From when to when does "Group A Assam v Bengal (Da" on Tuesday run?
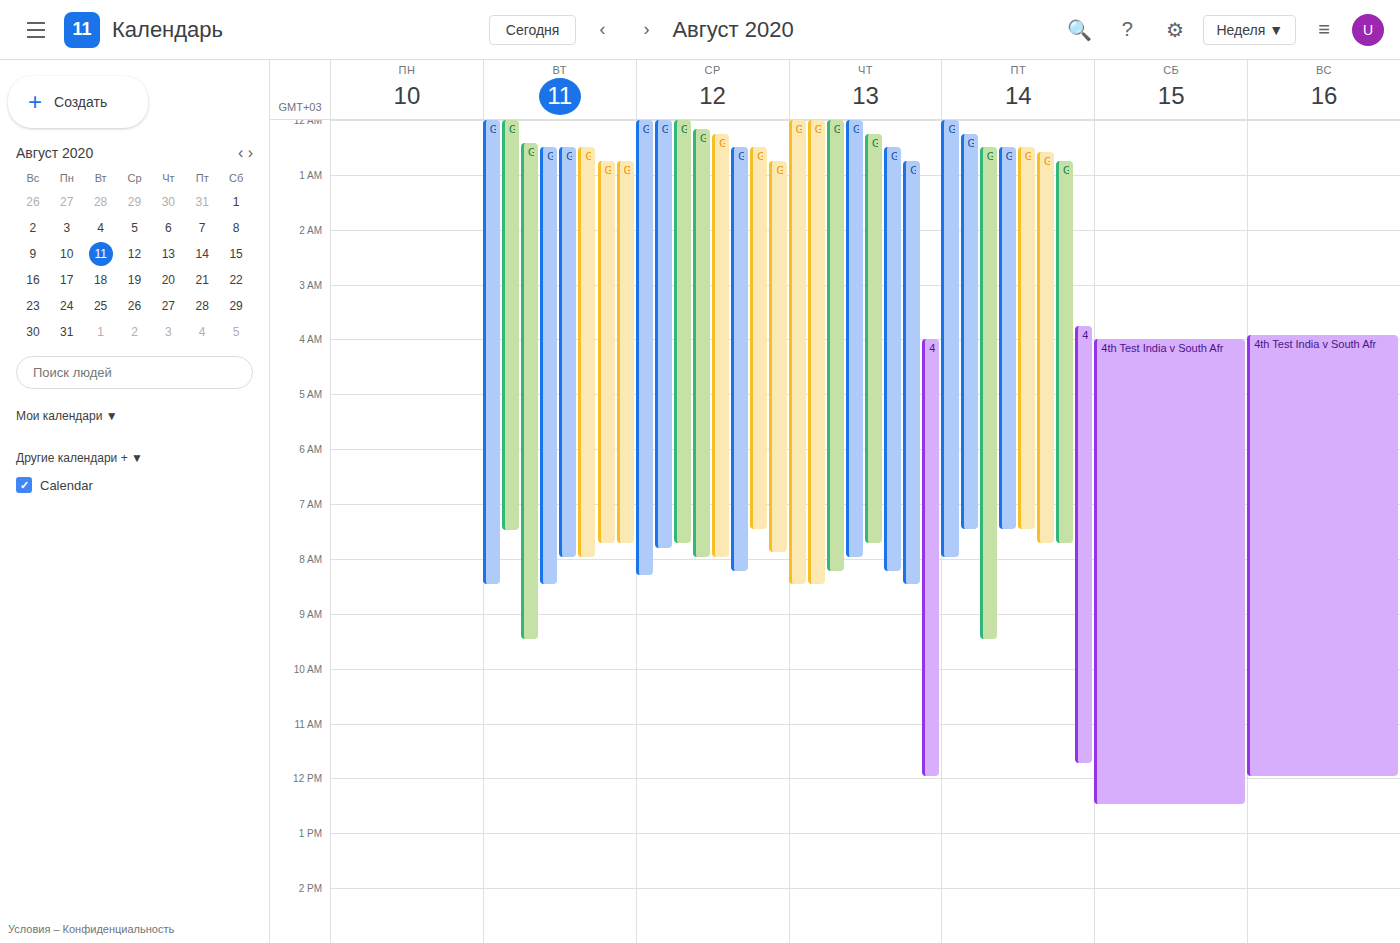
12:30 AM to 8:30 AM